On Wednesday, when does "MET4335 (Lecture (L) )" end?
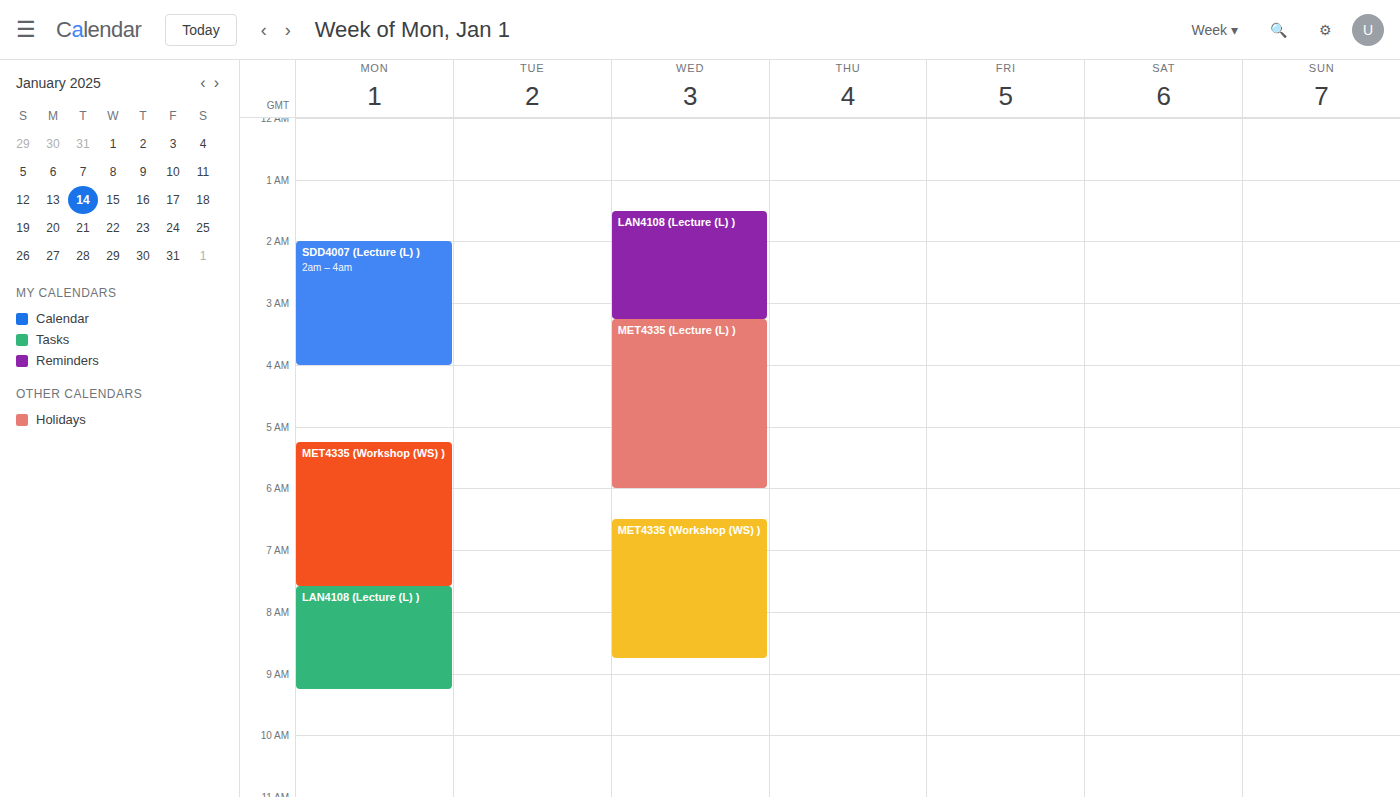
06:00